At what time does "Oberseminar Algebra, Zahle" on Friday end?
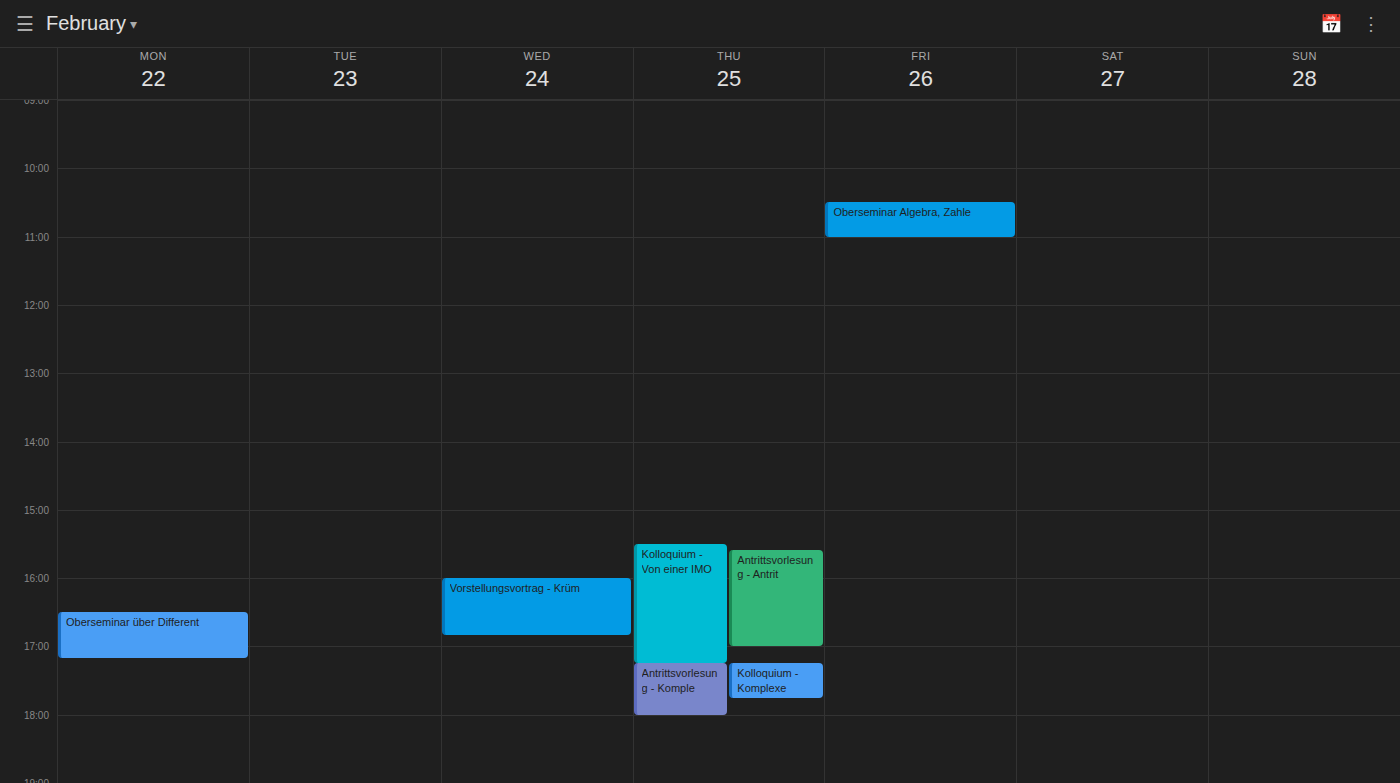
11:00 AM